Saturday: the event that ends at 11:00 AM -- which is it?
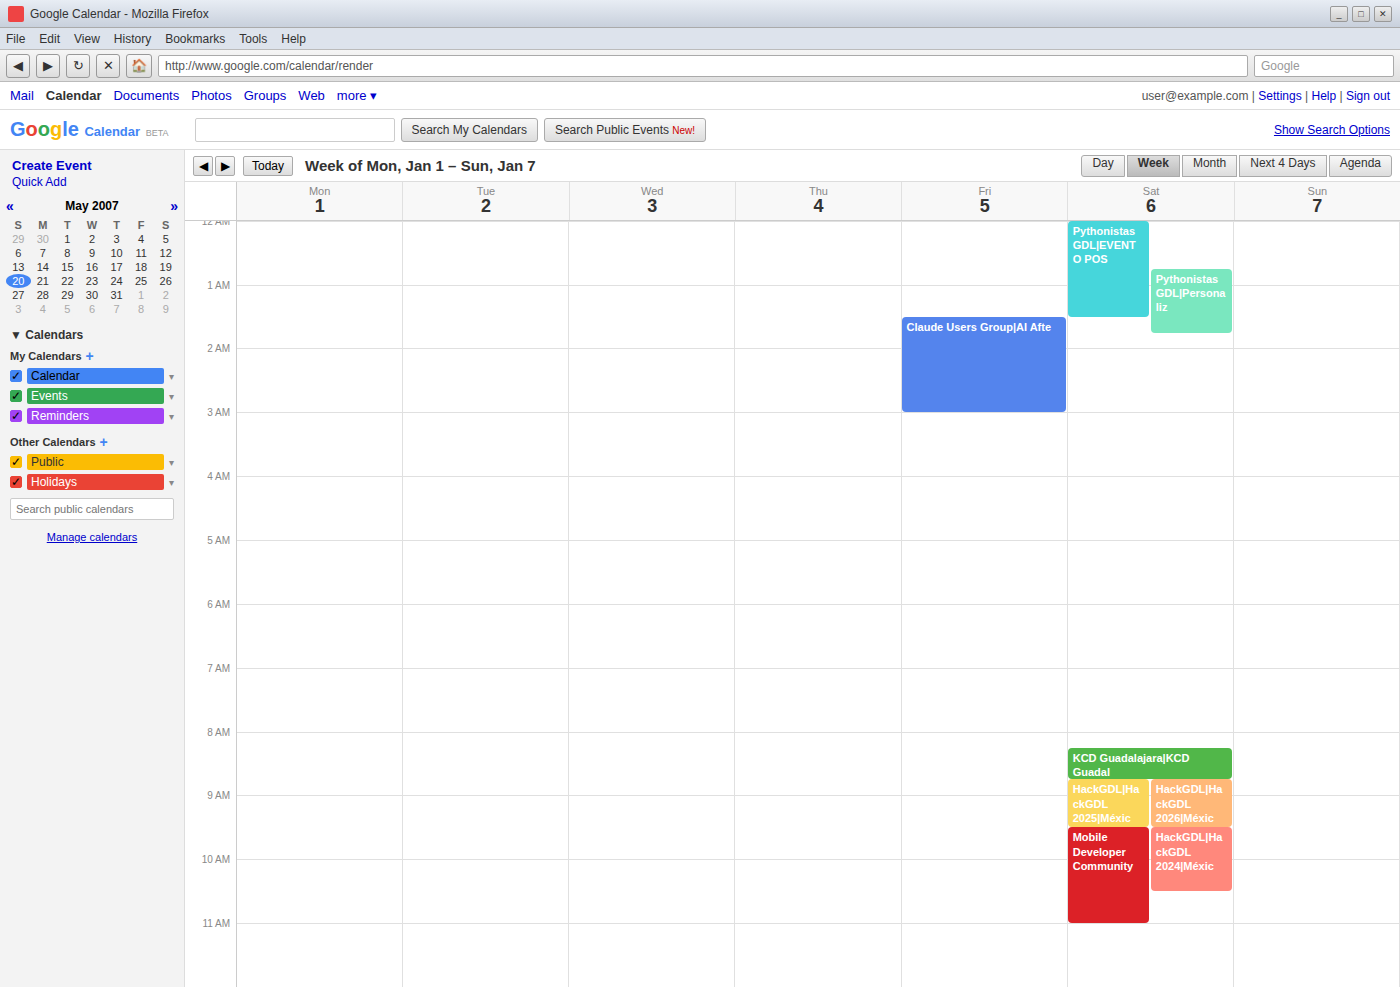
"Mobile Developer Community"